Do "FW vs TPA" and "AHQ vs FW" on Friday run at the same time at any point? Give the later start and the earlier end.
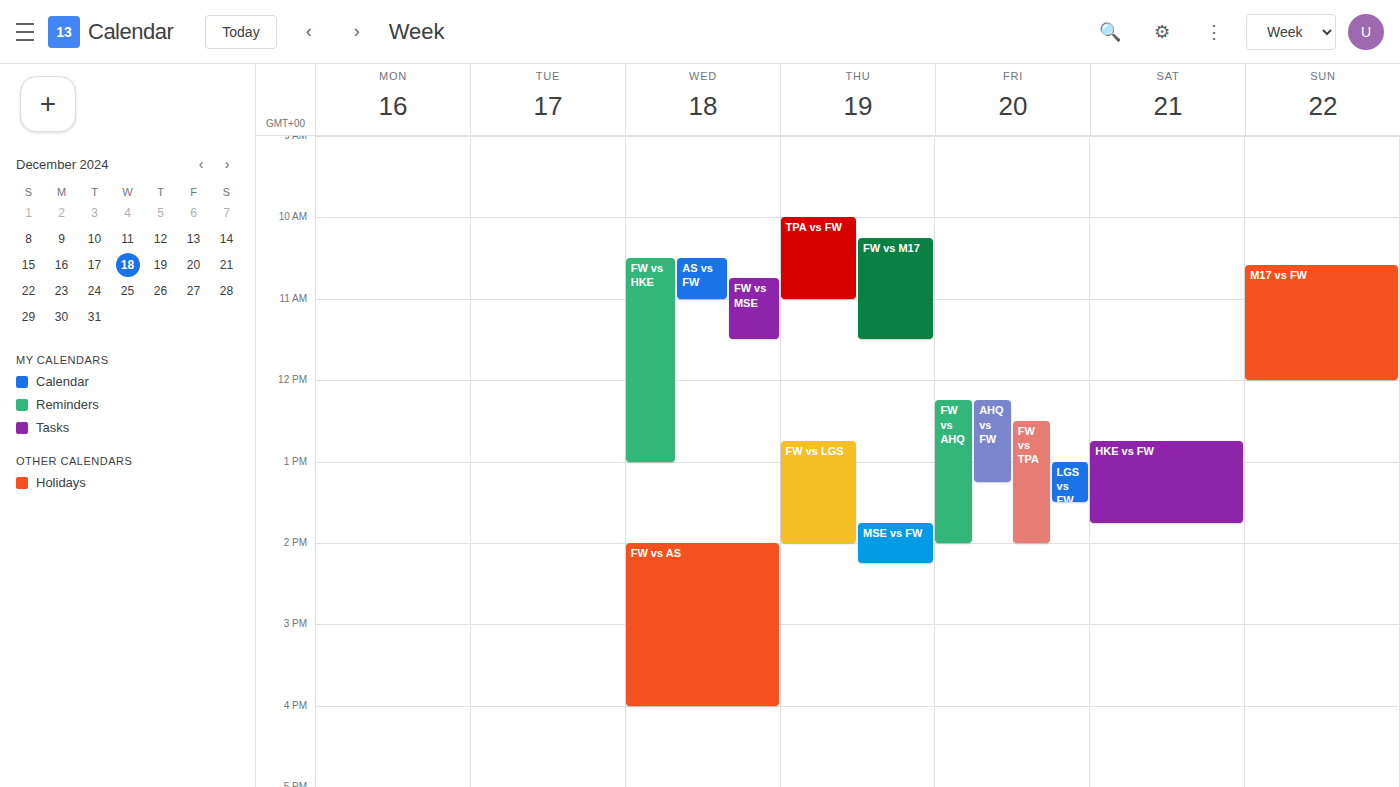
"FW vs TPA" starts at 12:30 PM, before "AHQ vs FW" ends at 1:15 PM -- they overlap.